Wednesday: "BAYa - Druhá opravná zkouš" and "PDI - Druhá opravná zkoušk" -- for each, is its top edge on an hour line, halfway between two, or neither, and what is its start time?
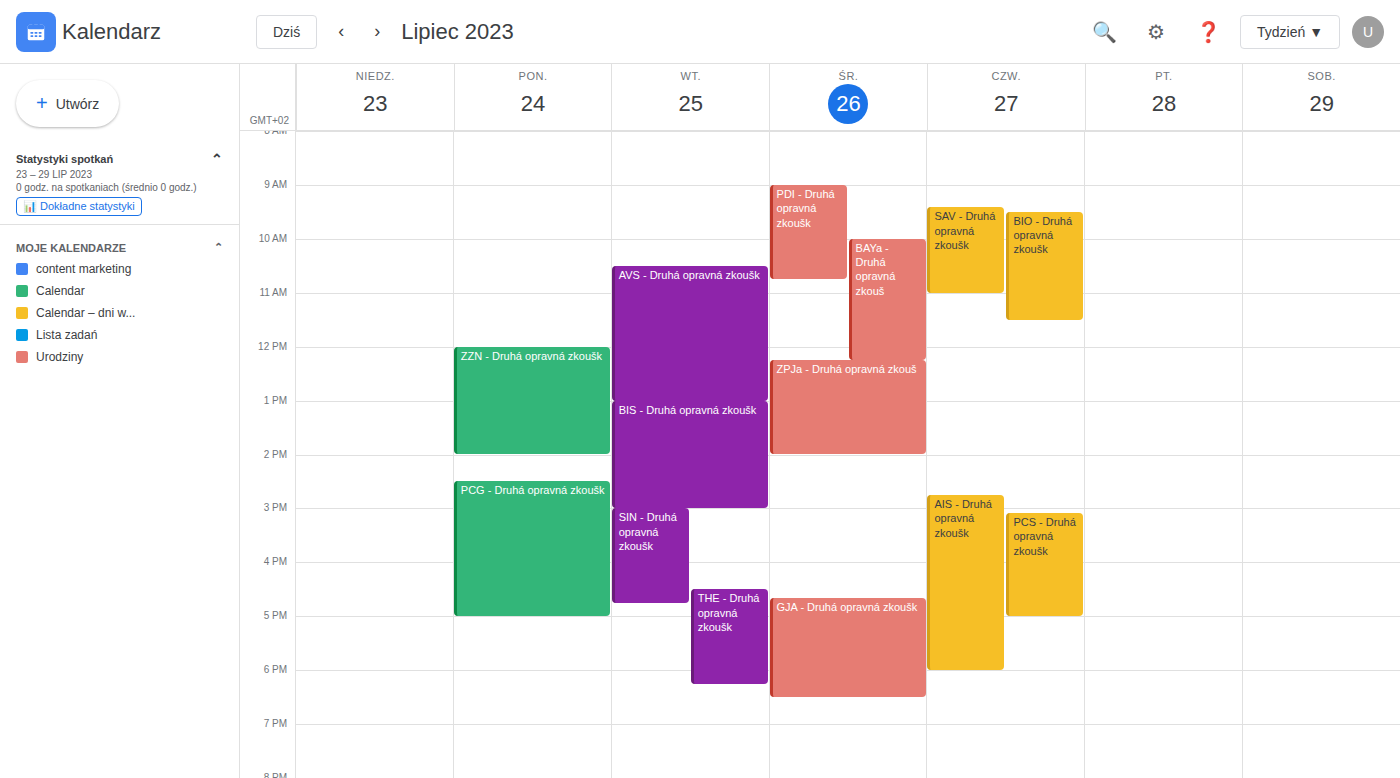
"BAYa - Druhá opravná zkouš": 10:00 AM, exactly on the 10 AM line. "PDI - Druhá opravná zkoušk": 9:00 AM, exactly on the 9 AM line.